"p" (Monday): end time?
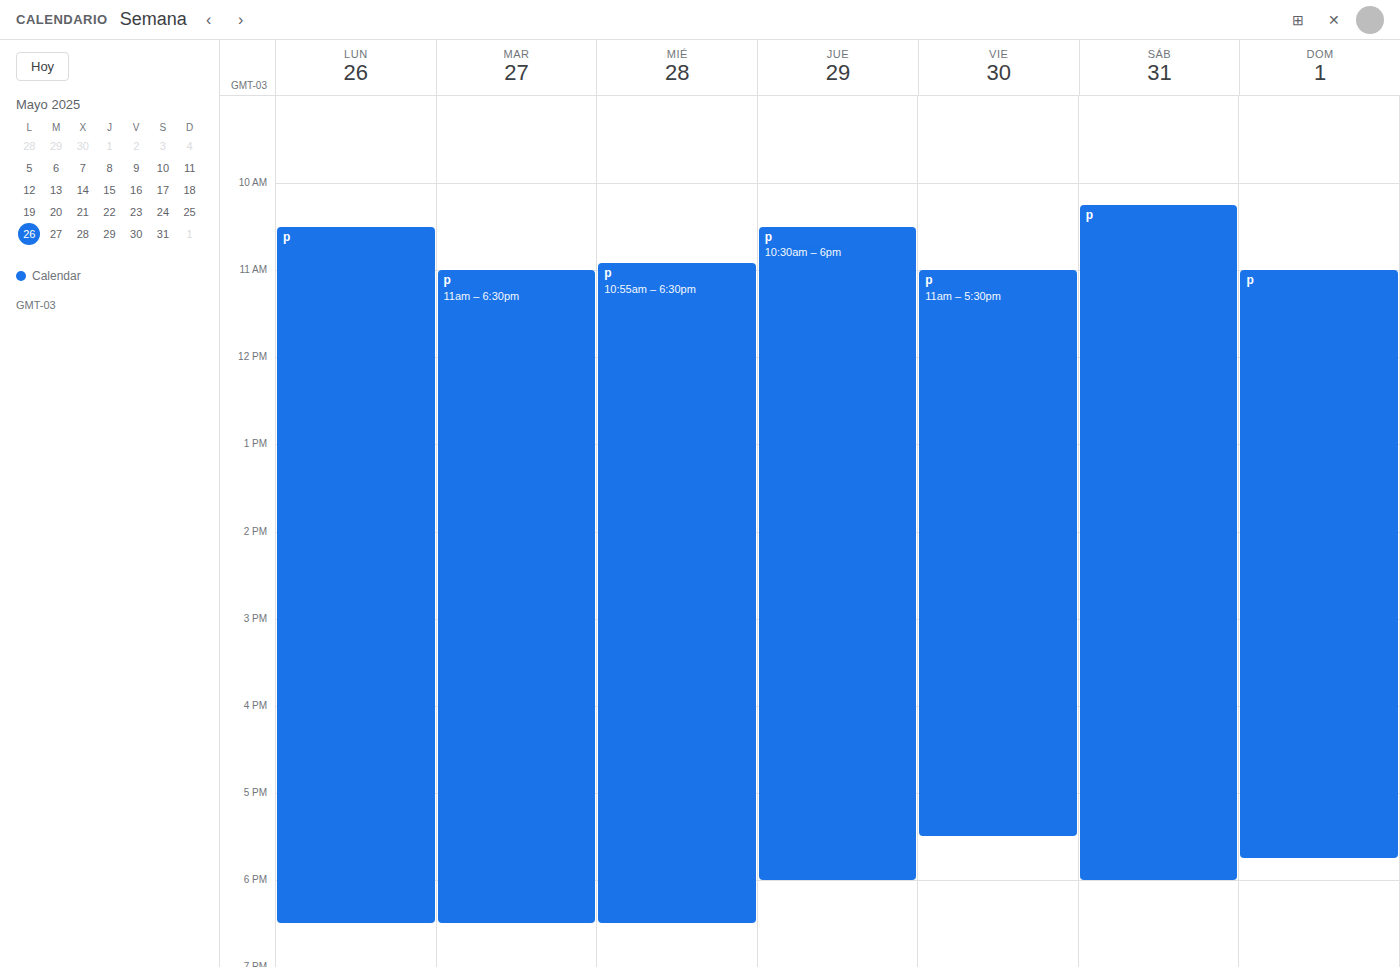
6:30 PM